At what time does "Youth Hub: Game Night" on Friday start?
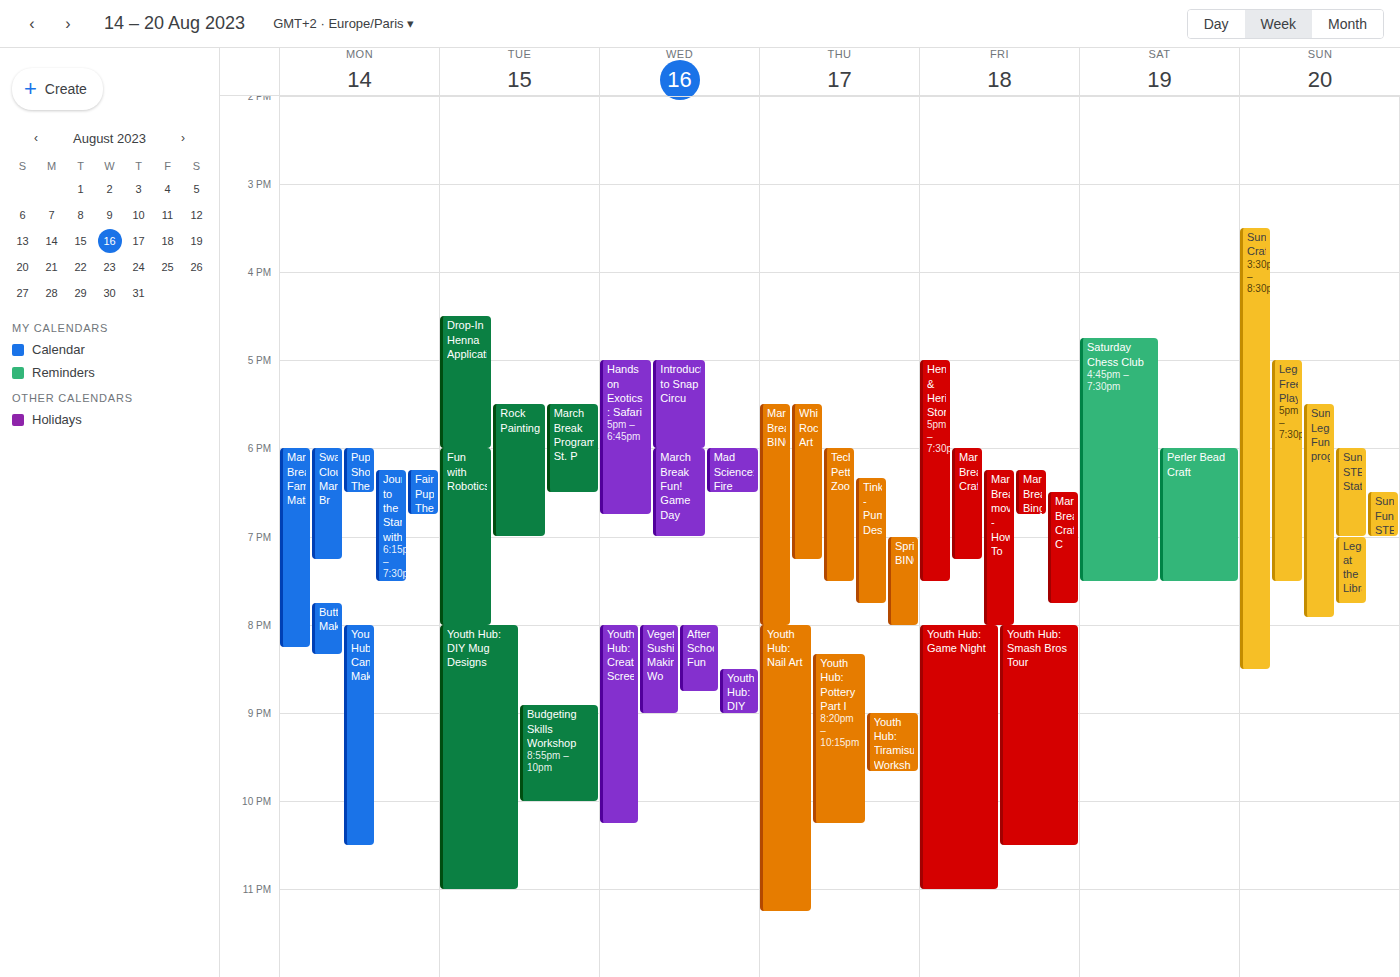
20:00